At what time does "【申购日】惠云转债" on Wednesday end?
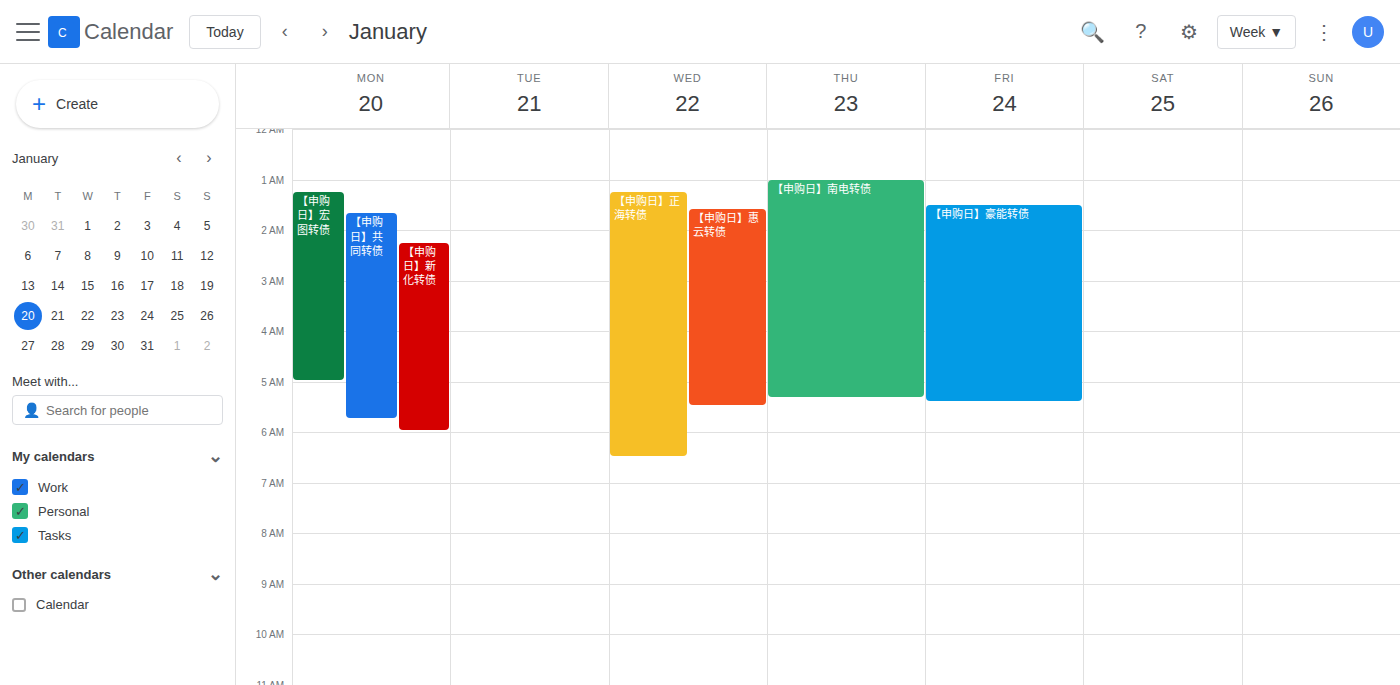
5:30 AM